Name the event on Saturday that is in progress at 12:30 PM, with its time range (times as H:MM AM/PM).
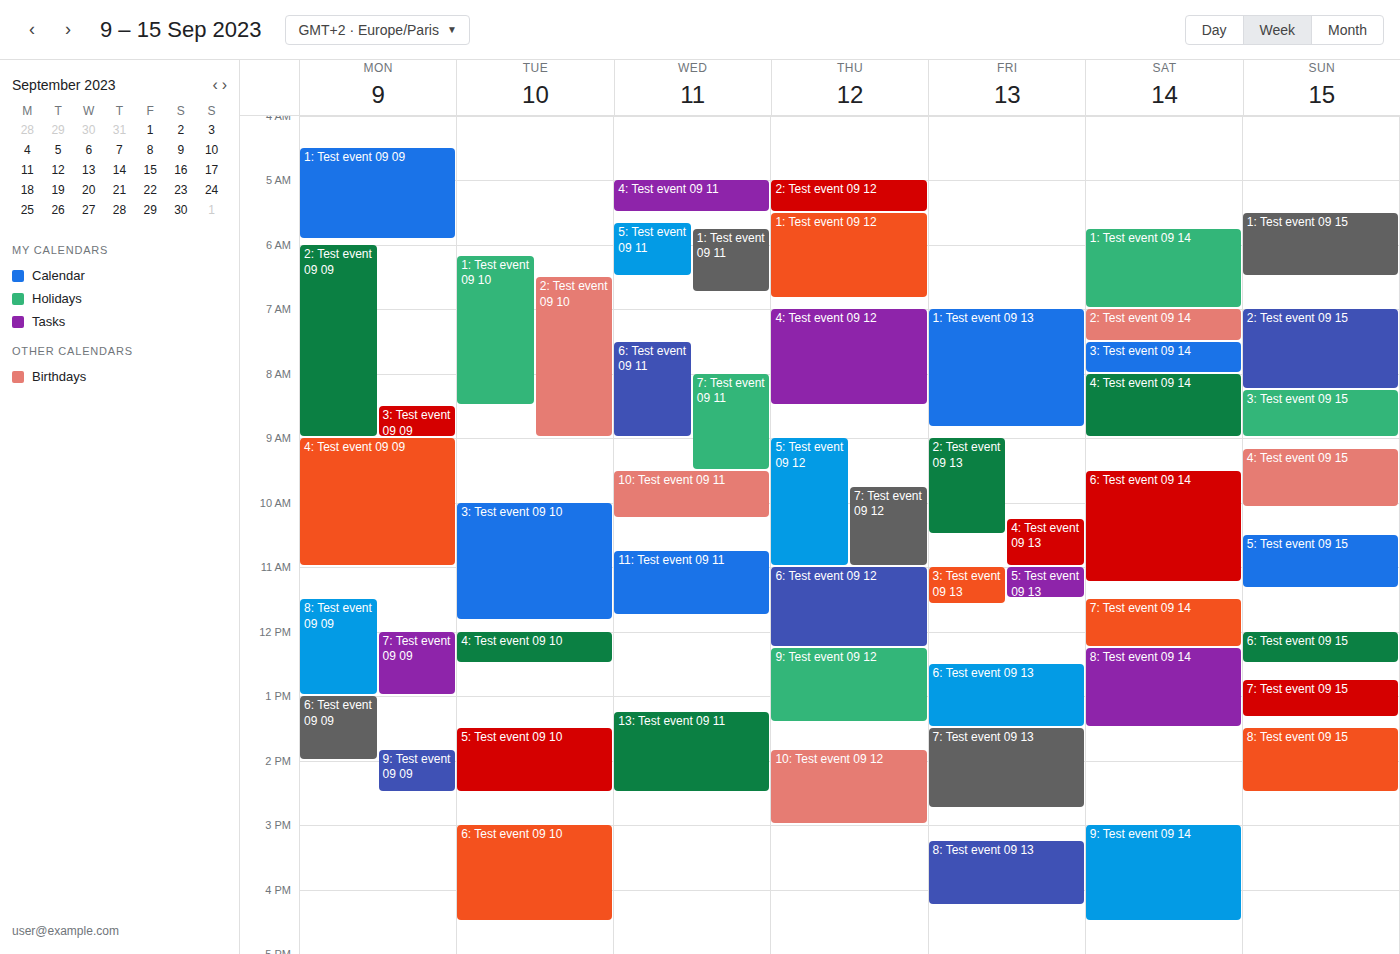
"8: Test event 09 14", 12:15 PM to 1:30 PM